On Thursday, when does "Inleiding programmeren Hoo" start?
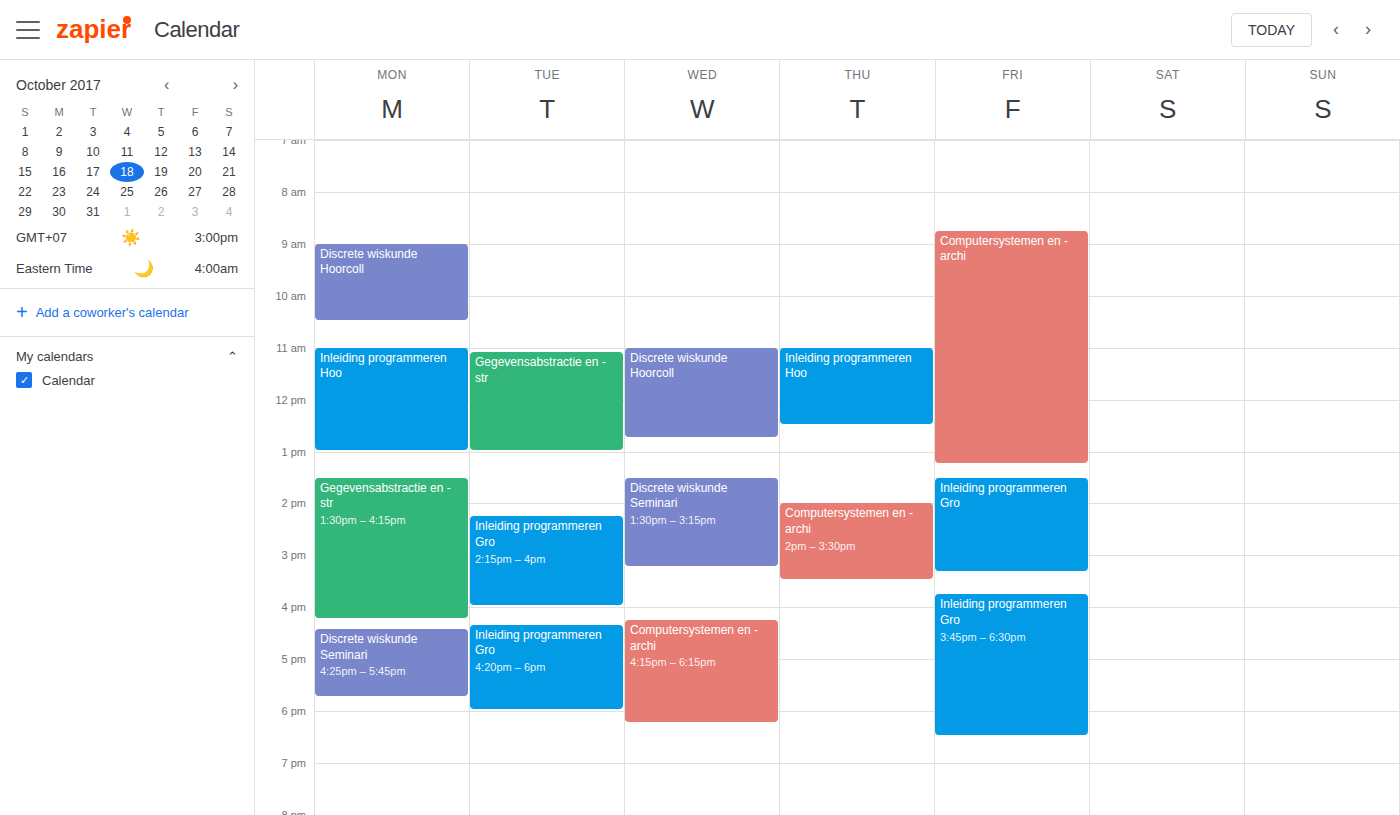
11:00